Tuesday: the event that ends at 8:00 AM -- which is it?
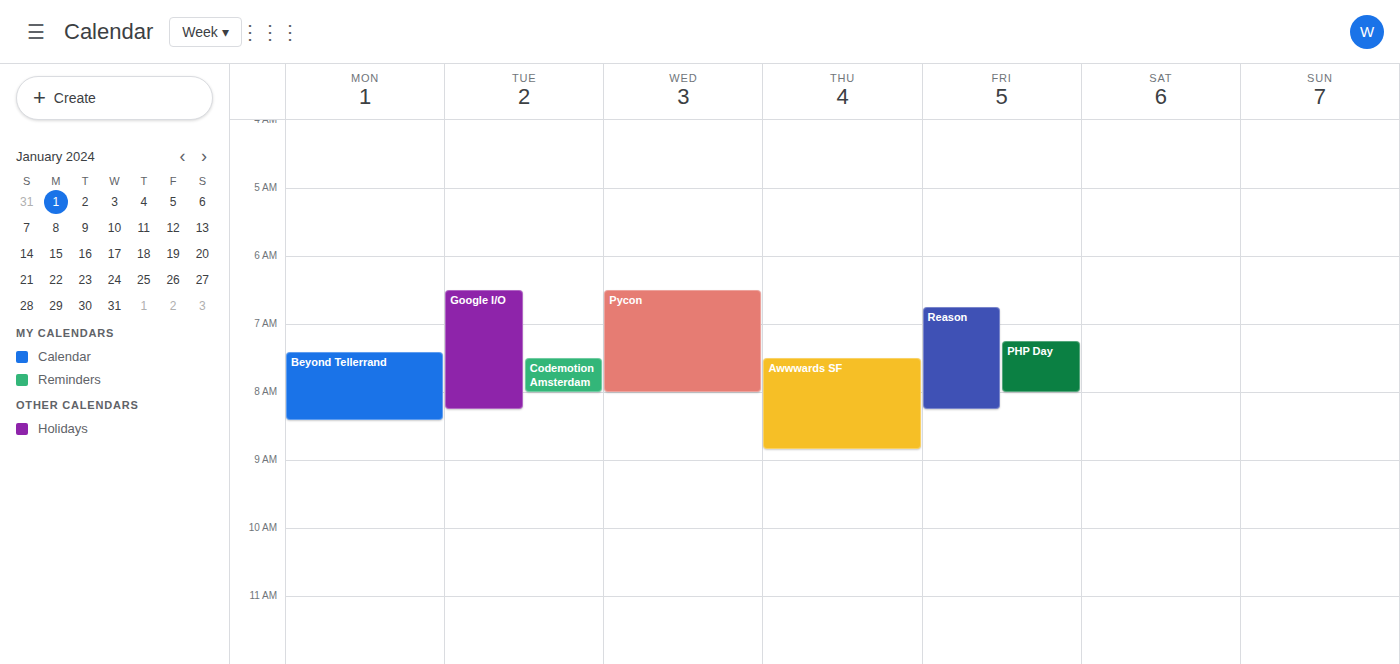
"Codemotion Amsterdam"